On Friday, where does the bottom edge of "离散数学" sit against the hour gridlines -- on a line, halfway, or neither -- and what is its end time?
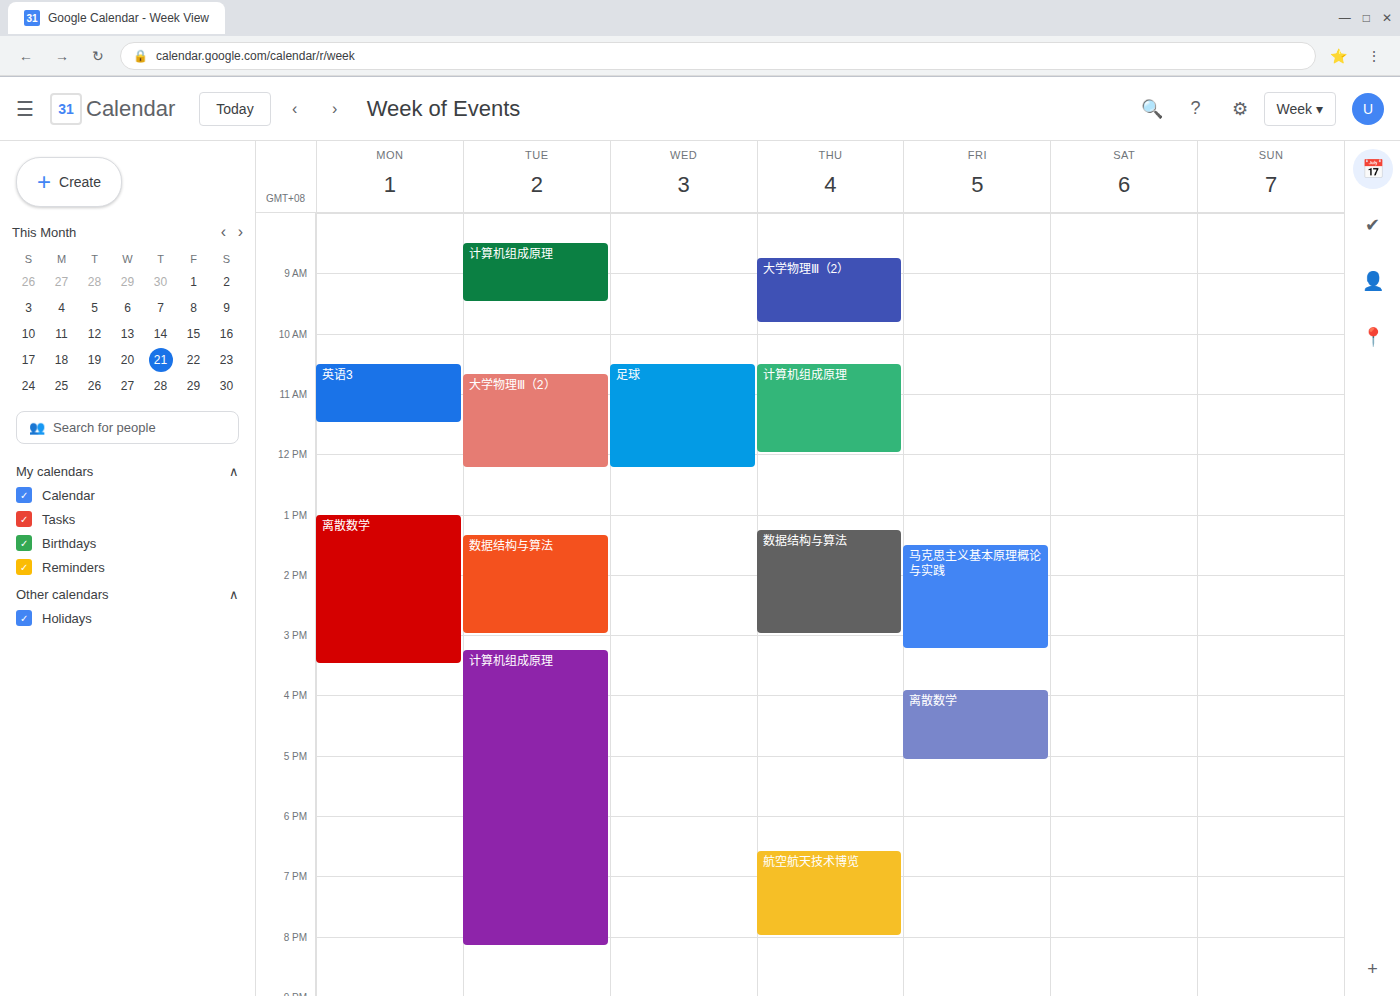
5:05 PM -- neither: 5 minutes below the 5 PM line and 55 minutes above the 6 PM line.